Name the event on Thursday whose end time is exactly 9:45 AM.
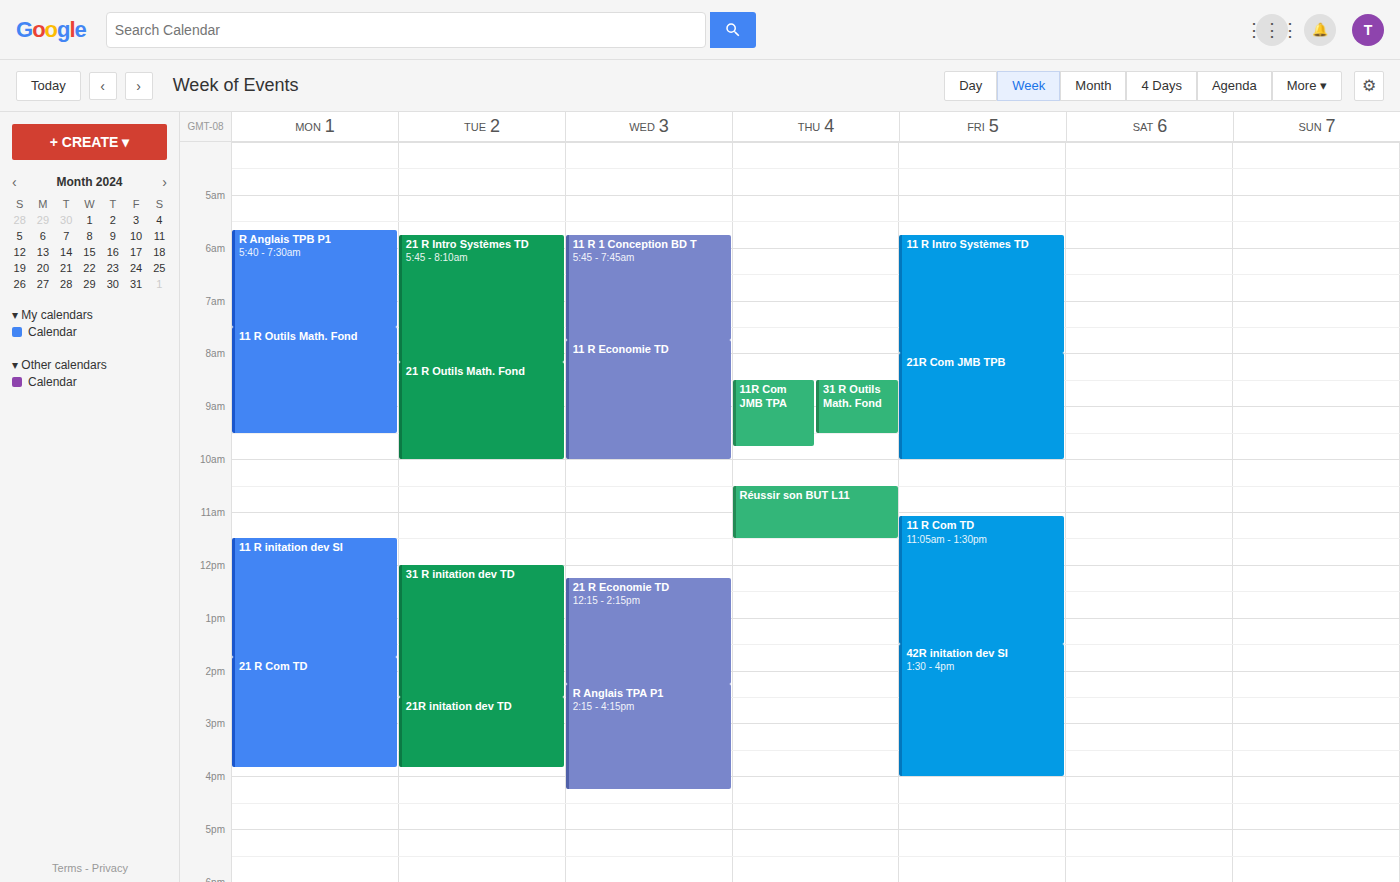
"11R Com JMB TPA"